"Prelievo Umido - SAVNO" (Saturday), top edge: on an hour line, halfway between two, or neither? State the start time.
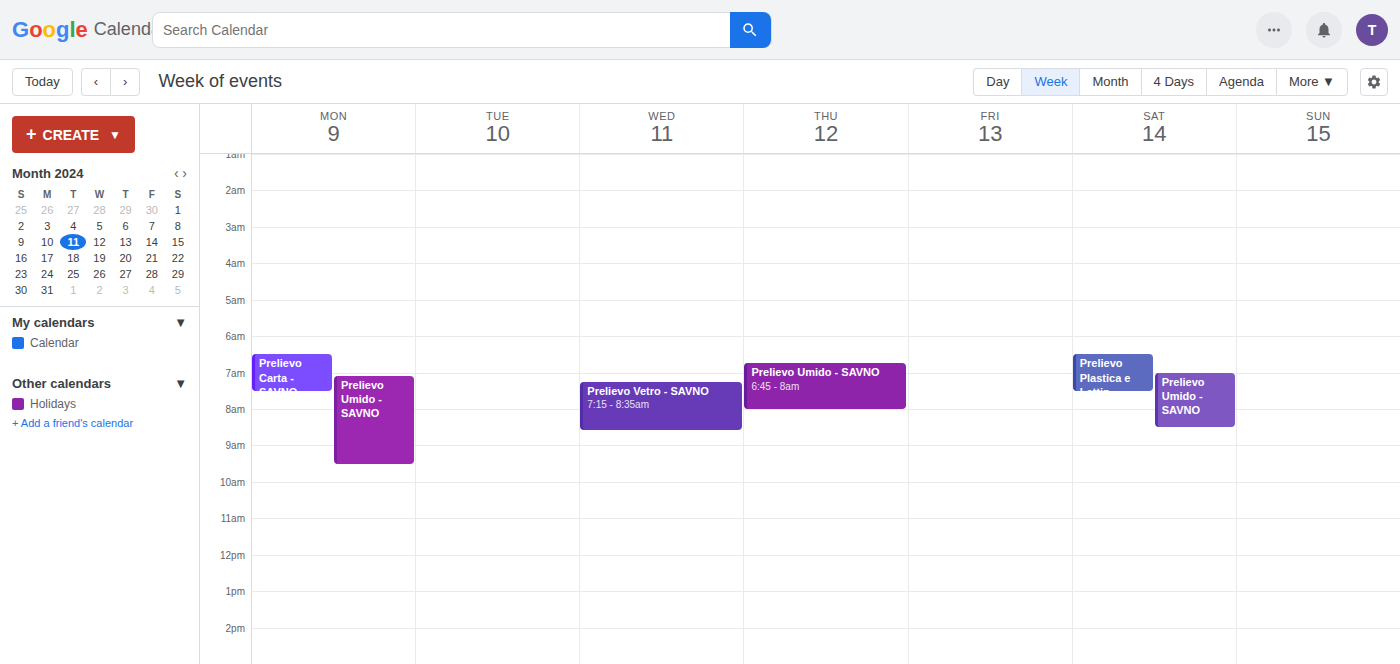
7:00 AM -- exactly on the 7 AM line.